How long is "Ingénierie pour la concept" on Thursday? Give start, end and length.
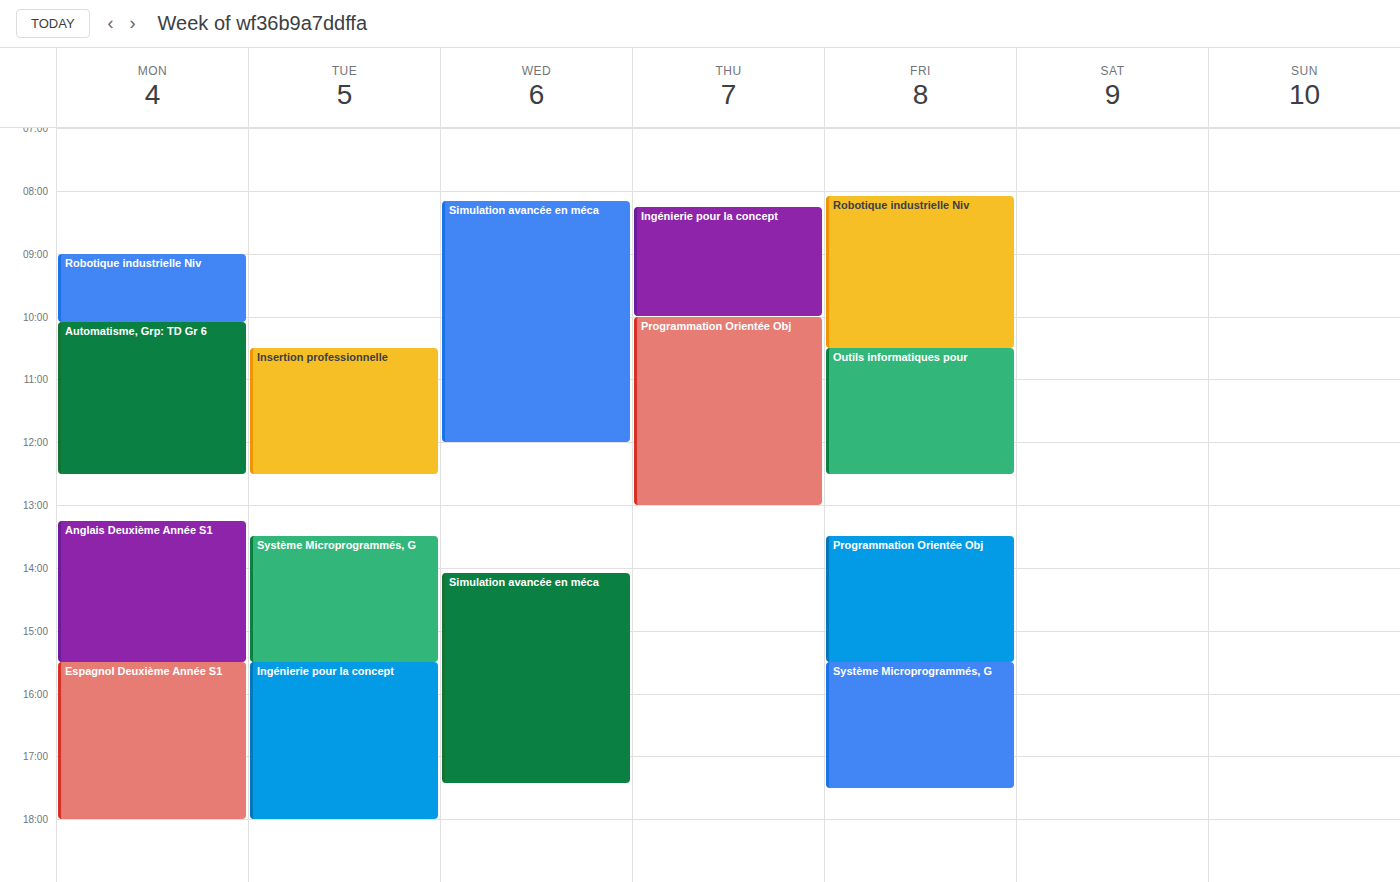
8:15 AM to 10:00 AM, 1 hour 45 minutes